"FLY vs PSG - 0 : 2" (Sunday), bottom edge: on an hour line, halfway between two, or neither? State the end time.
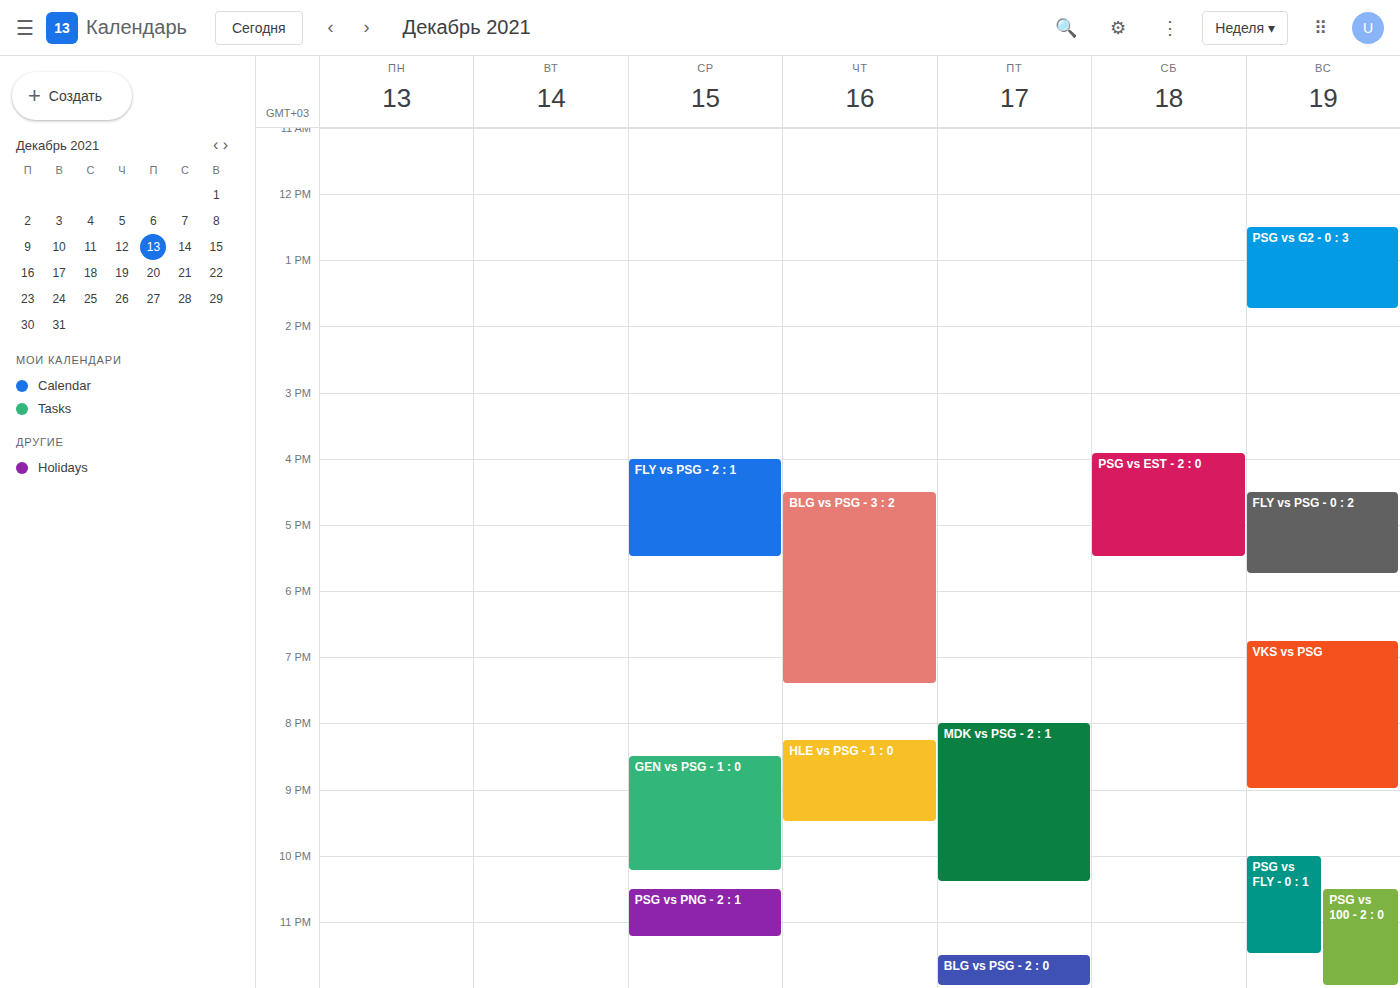
5:45 PM -- neither: three quarters of the way from the 5 PM line to the 6 PM line.